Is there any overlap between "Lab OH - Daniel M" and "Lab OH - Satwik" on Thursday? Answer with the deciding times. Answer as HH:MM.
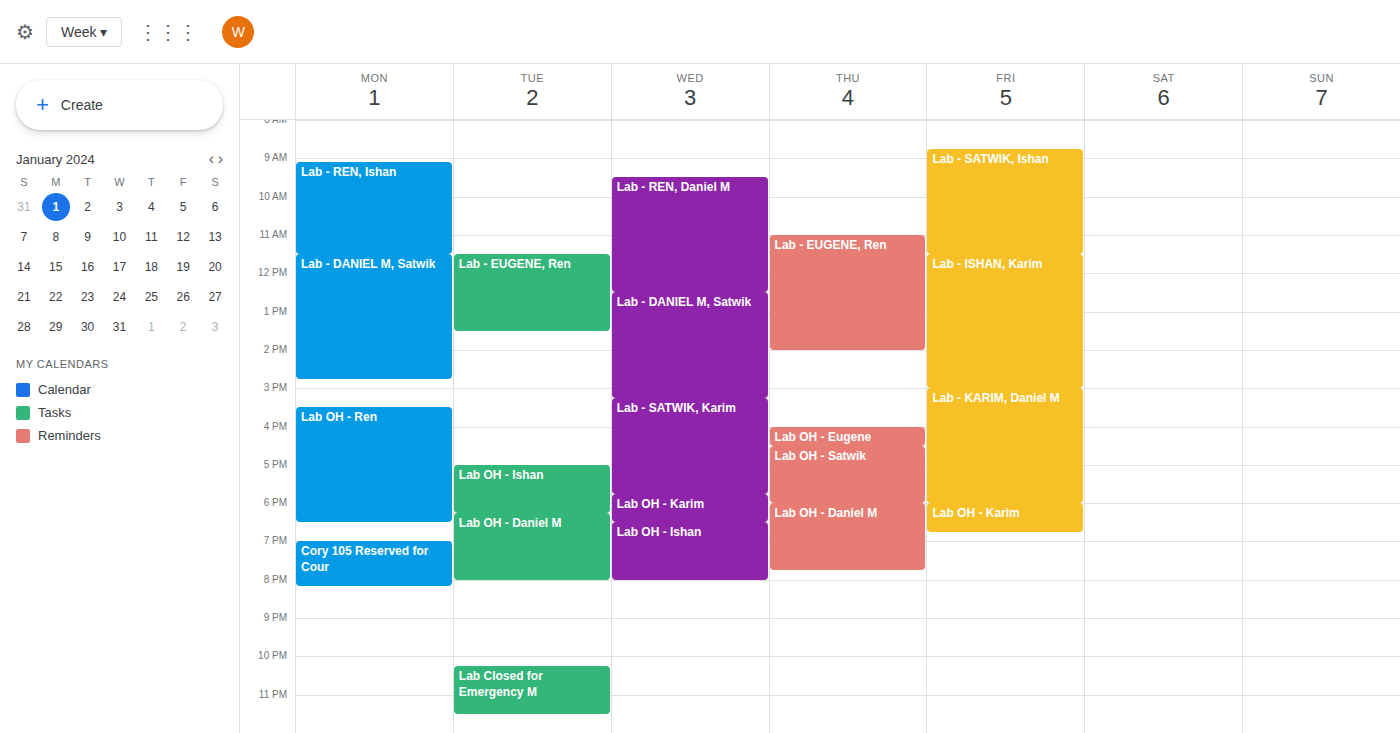
"Lab OH - Satwik" ends at 18:00, exactly when "Lab OH - Daniel M" starts -- they touch but do not overlap.